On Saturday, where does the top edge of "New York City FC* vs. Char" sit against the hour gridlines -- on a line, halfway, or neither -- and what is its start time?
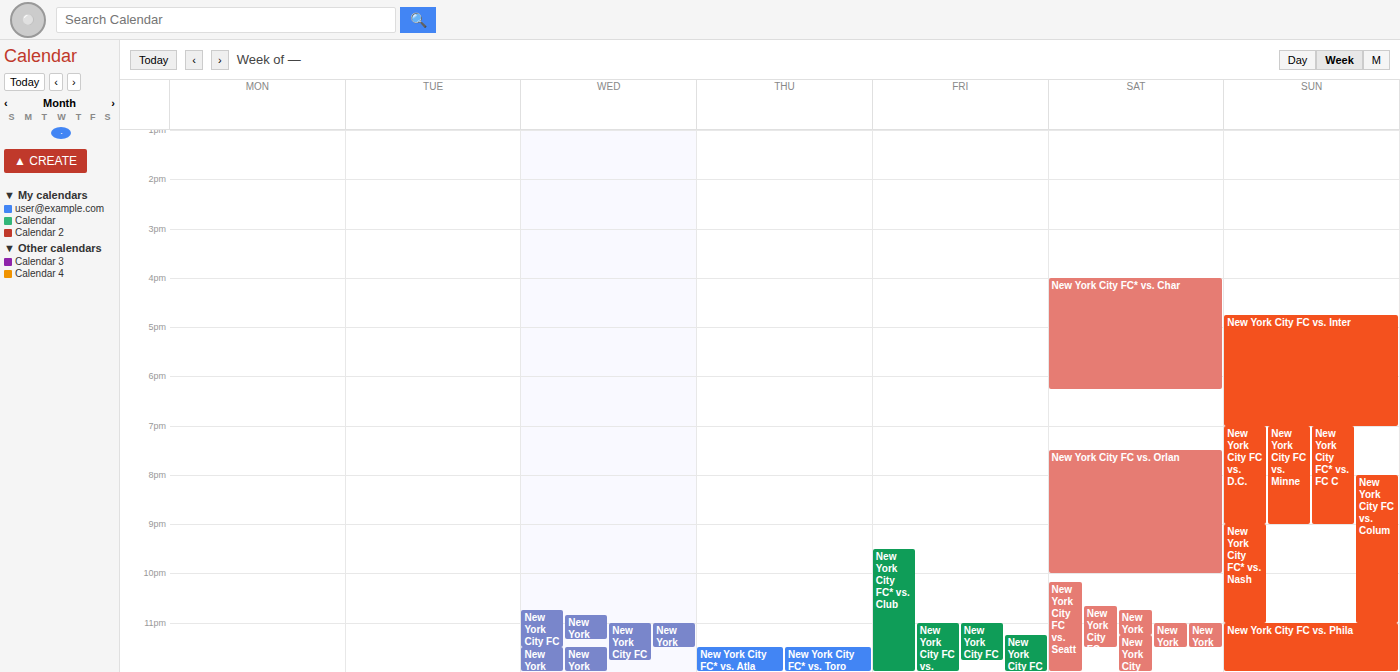
4:00 PM -- exactly on the 4 PM line.